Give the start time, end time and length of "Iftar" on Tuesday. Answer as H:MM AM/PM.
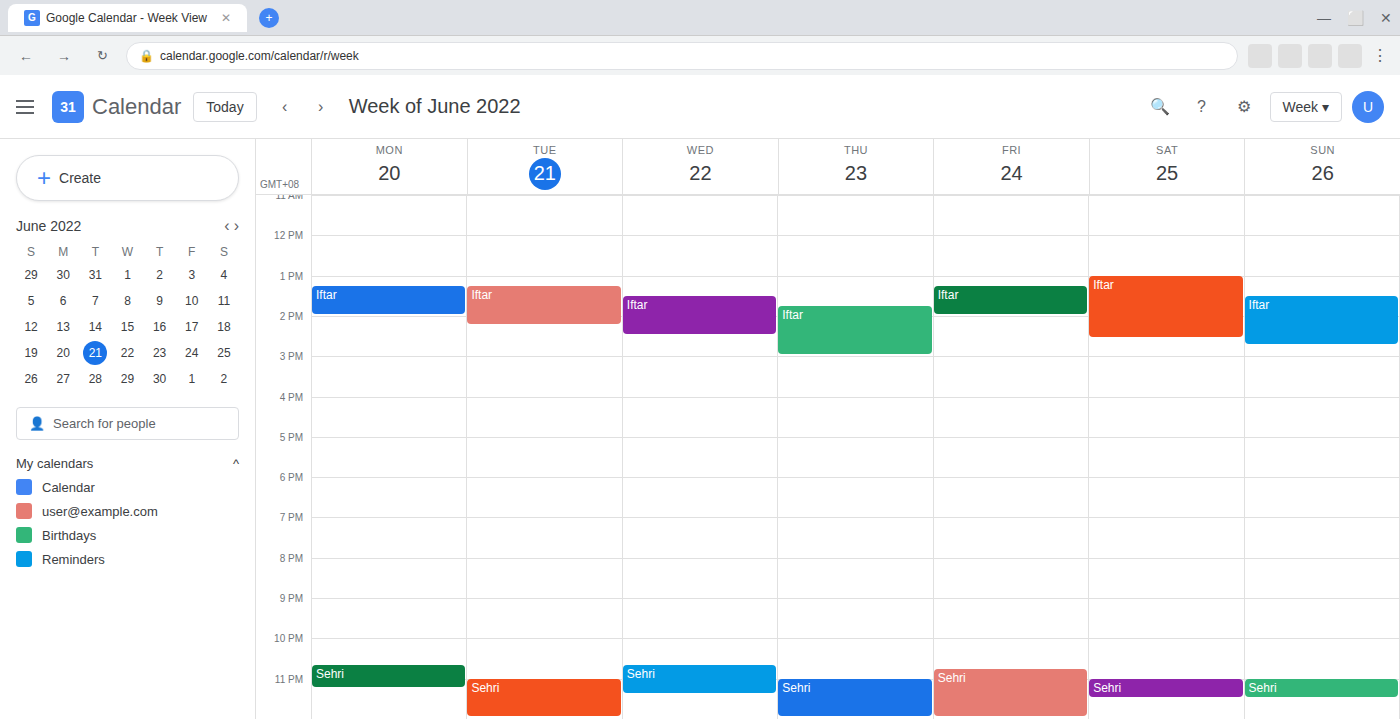
1:15 PM to 2:15 PM, 1 hour